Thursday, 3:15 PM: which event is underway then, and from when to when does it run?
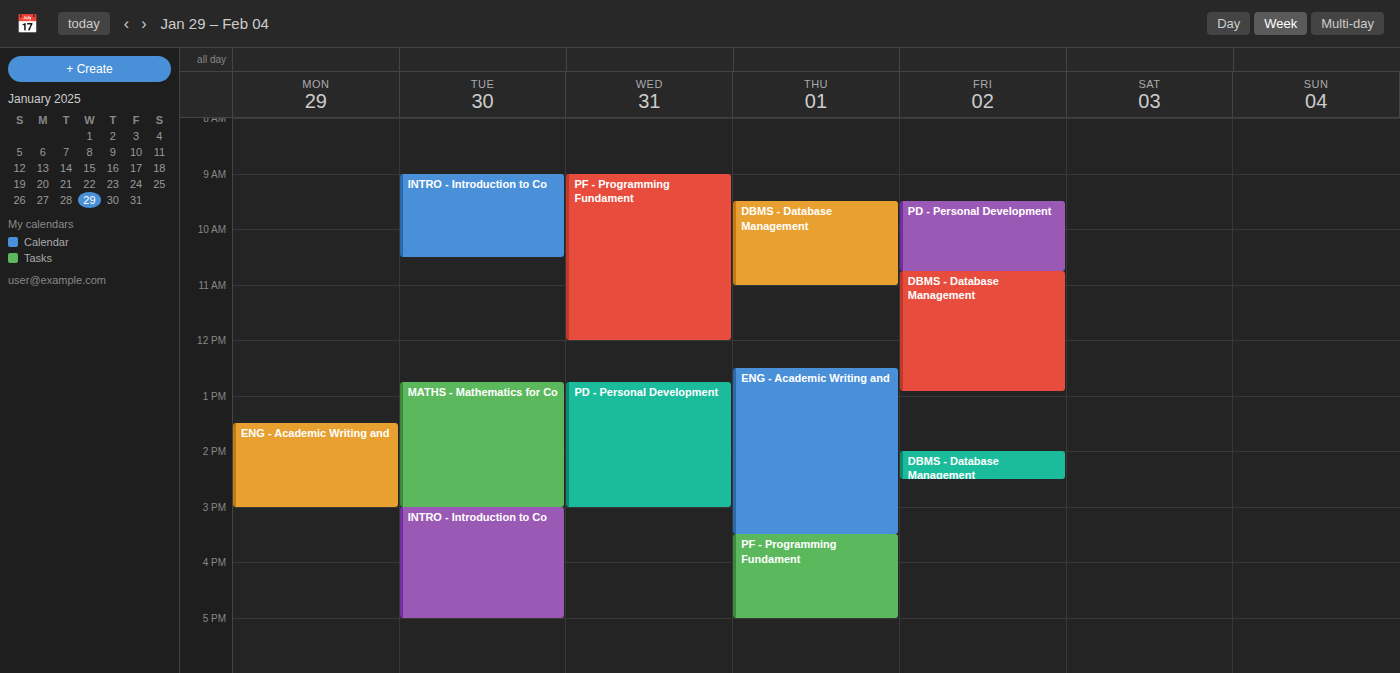
"ENG - Academic Writing and", 12:30 PM to 3:30 PM